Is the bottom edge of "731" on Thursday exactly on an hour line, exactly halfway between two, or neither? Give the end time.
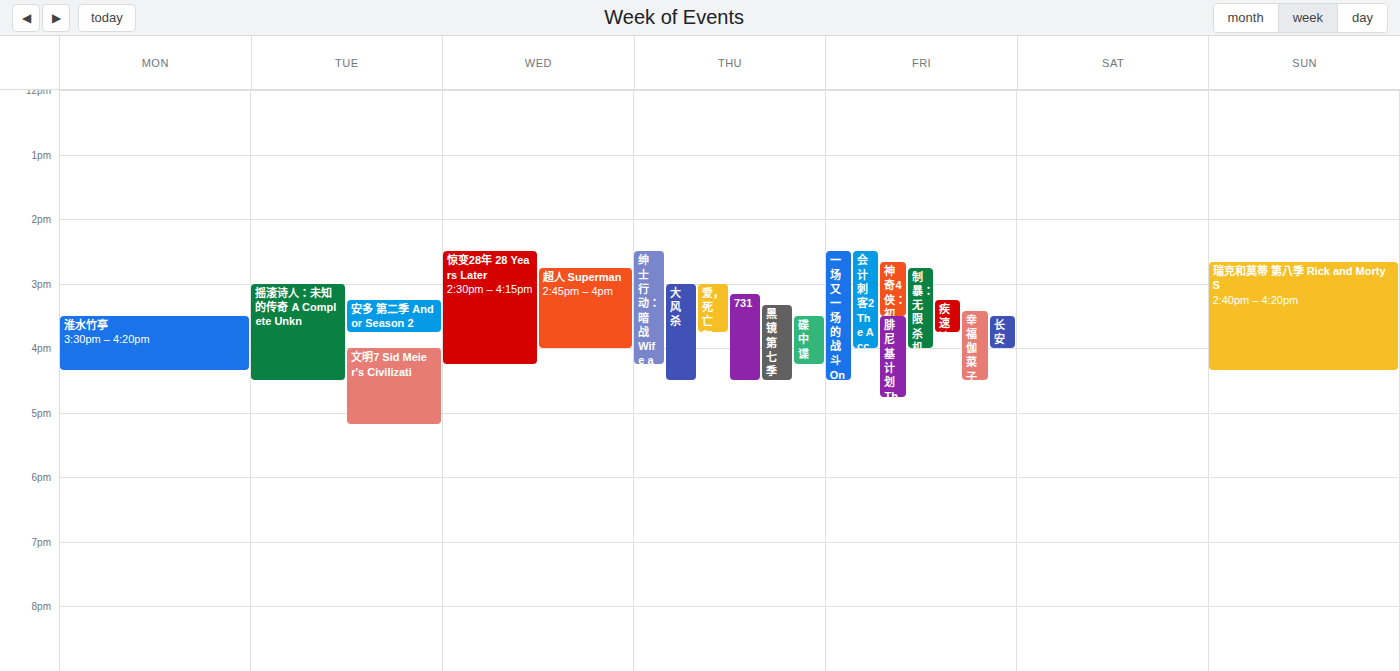
4:30 PM -- halfway between the 4 PM and 5 PM lines.